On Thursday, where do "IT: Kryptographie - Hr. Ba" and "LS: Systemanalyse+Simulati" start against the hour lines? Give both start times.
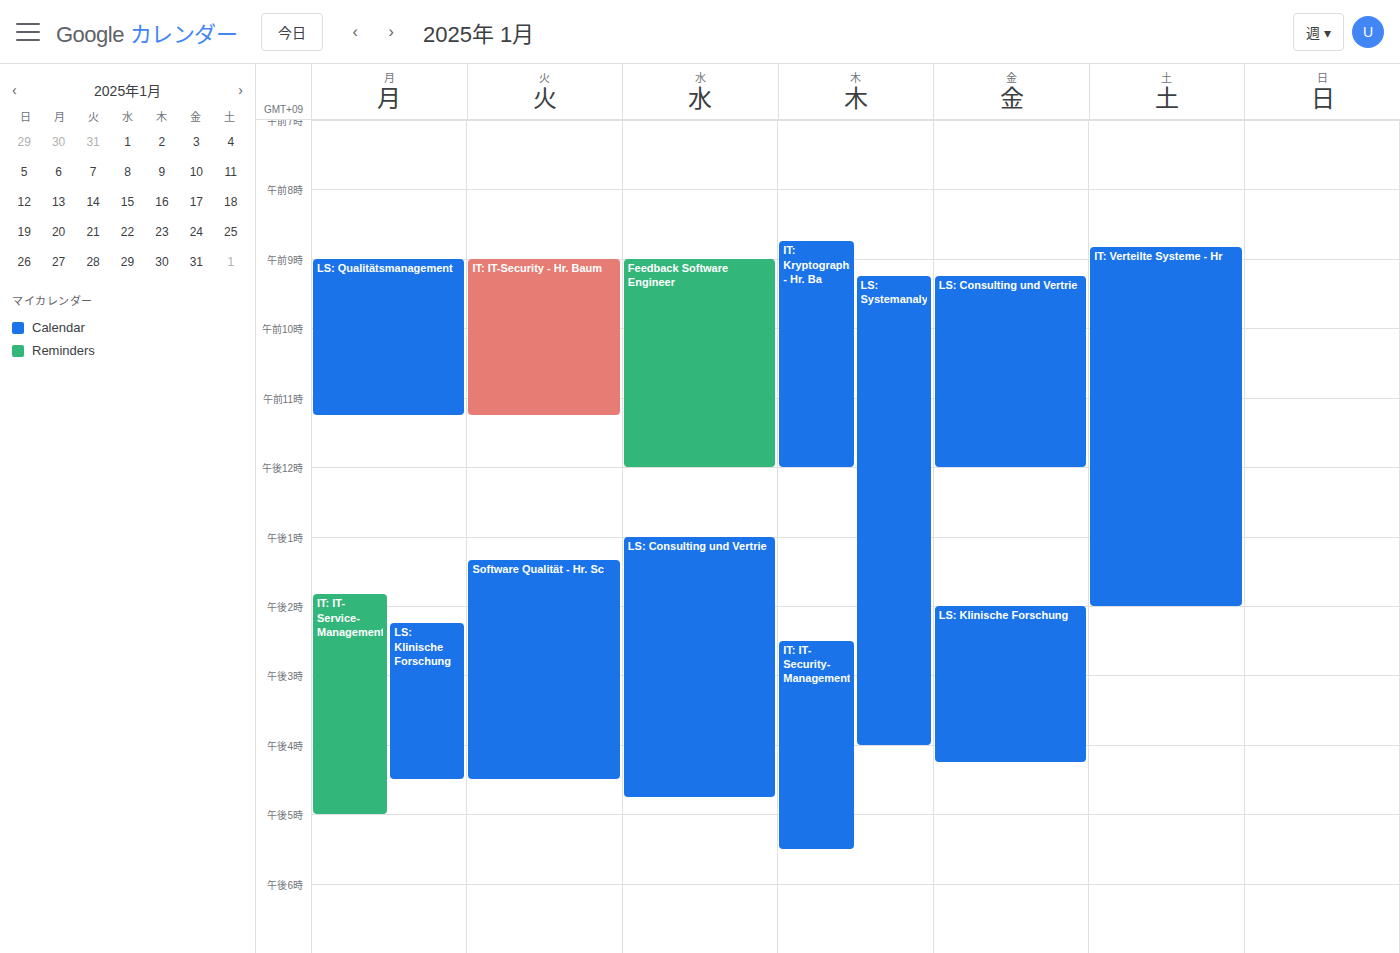
"IT: Kryptographie - Hr. Ba": 8:45 AM, neither: three quarters of the way from the 8 AM line to the 9 AM line. "LS: Systemanalyse+Simulati": 9:15 AM, neither: a quarter of the way from the 9 AM line to the 10 AM line.